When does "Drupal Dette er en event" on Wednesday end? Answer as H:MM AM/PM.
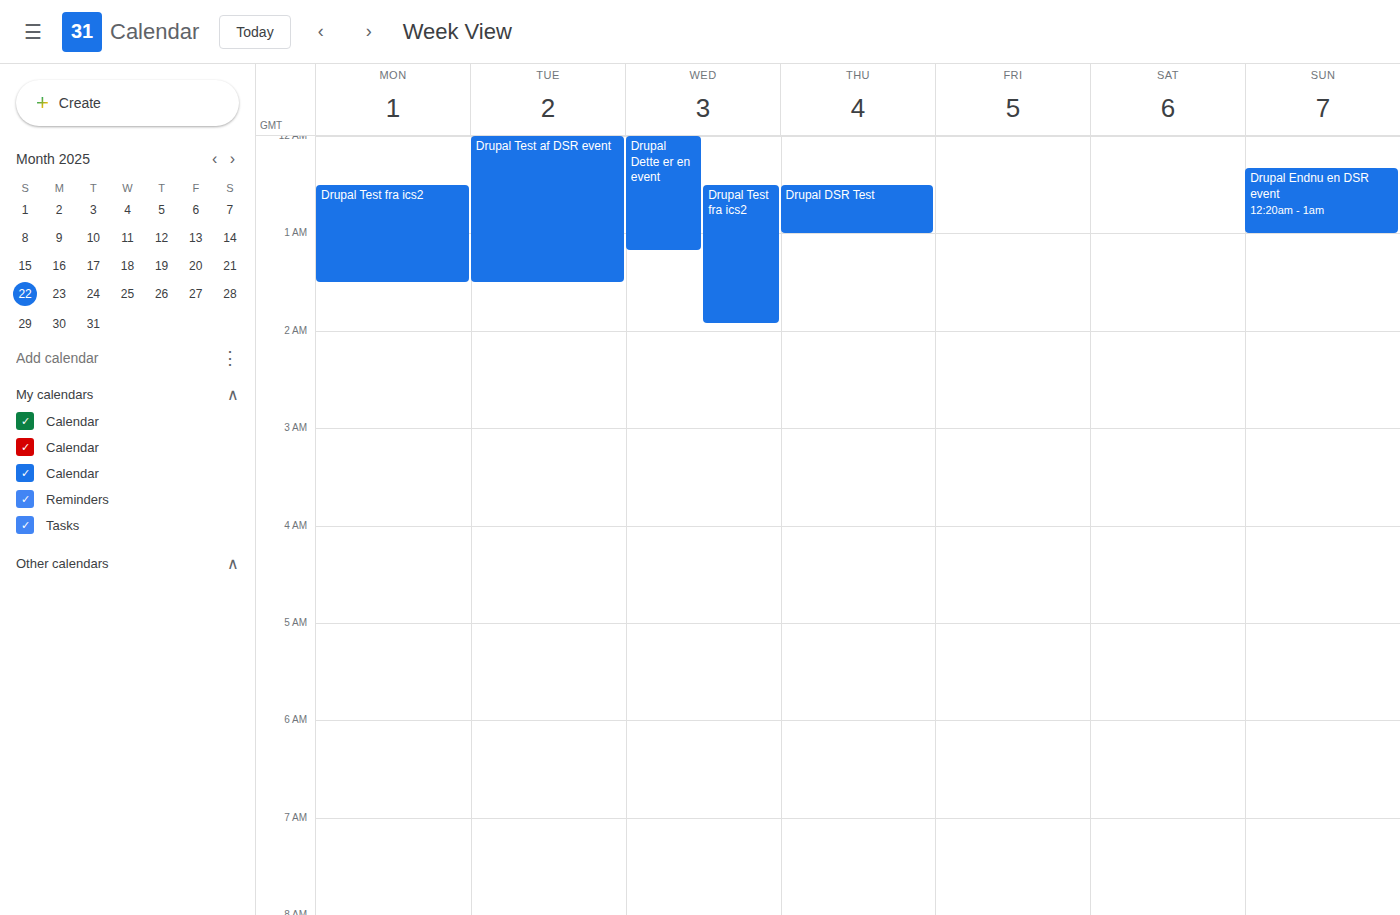
1:10 AM